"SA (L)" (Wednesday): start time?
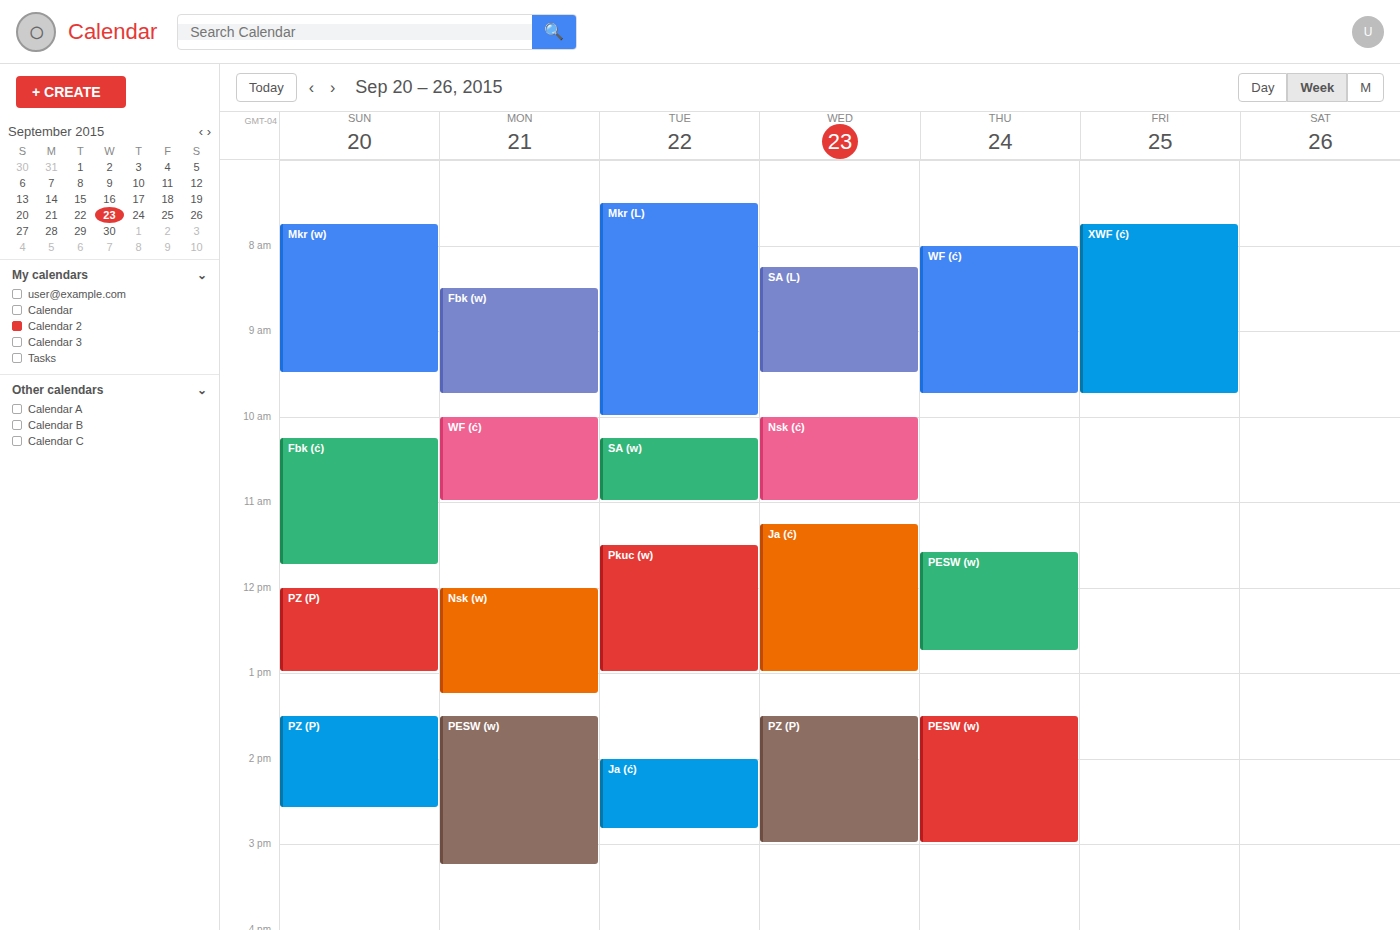
8:15 AM